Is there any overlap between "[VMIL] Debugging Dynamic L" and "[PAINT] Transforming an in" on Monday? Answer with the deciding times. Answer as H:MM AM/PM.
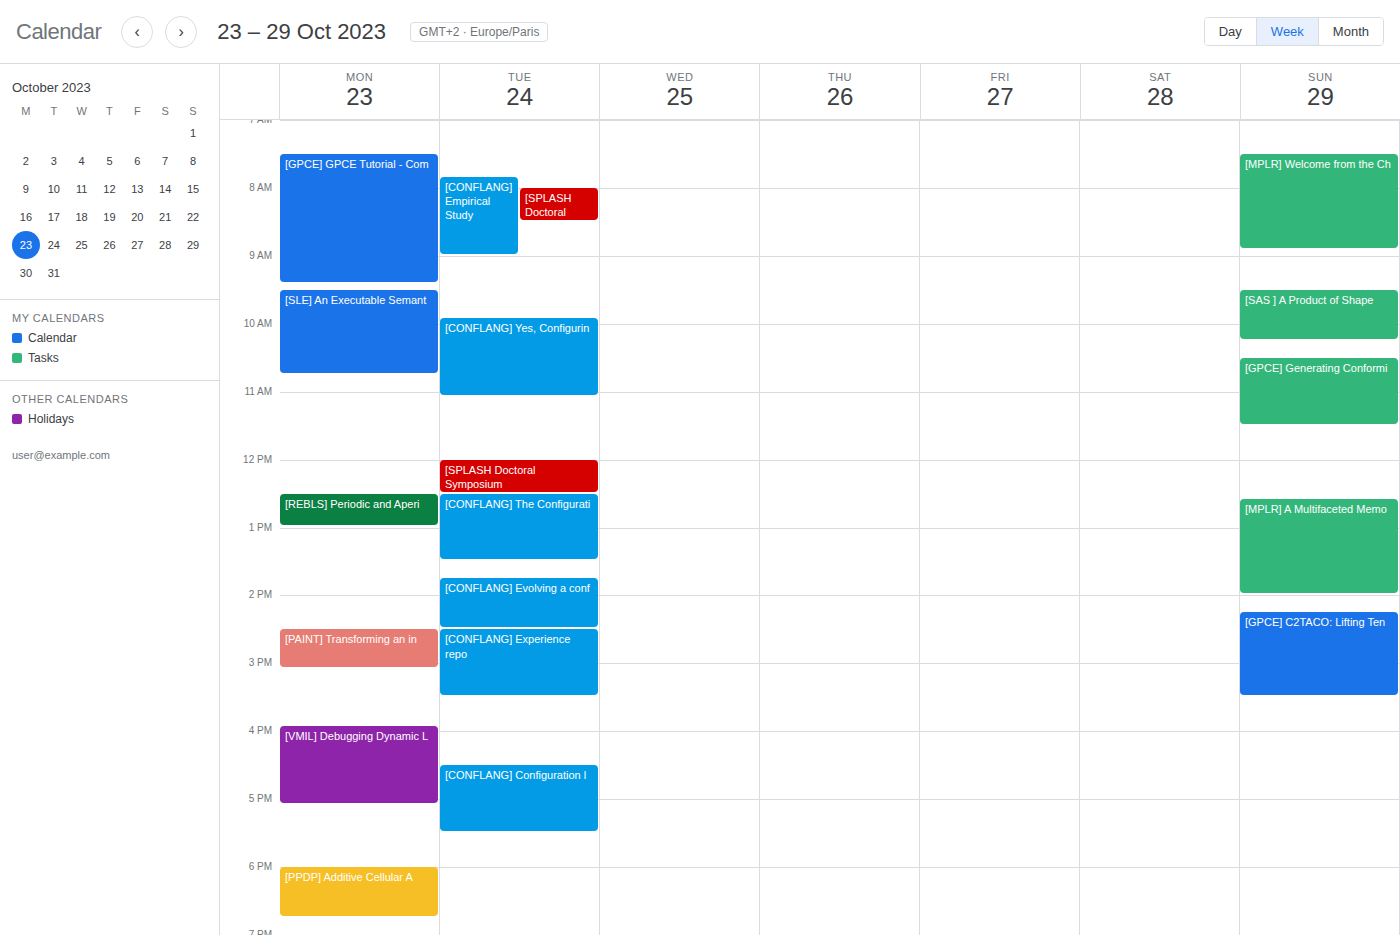
"[PAINT] Transforming an in" ends at 3:05 PM and "[VMIL] Debugging Dynamic L" starts at 3:55 PM -- no overlap.